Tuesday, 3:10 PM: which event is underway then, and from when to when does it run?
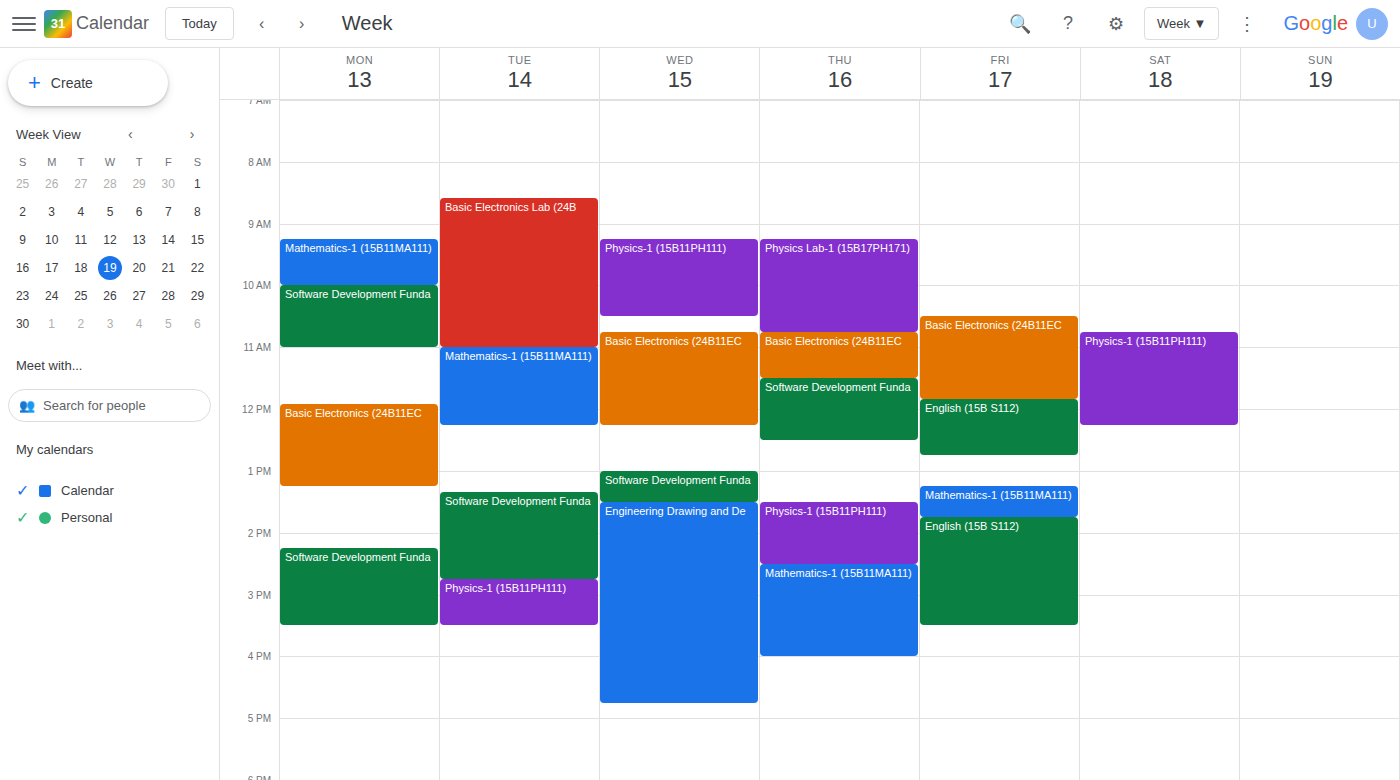
"Physics-1 (15B11PH111)", 2:45 PM to 3:30 PM